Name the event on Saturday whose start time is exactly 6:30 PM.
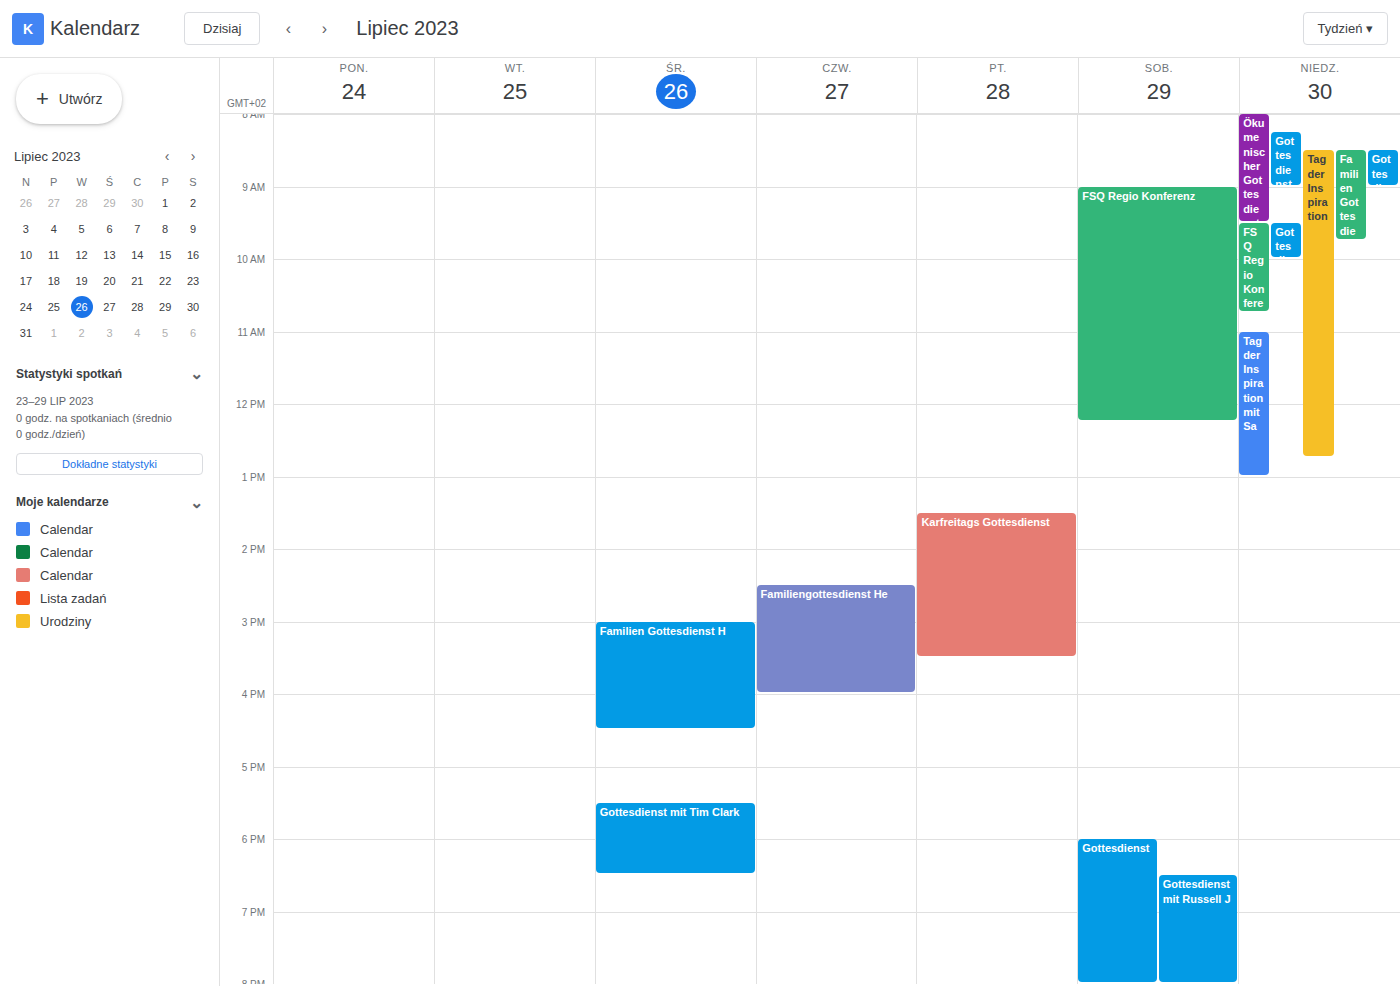
"Gottesdienst mit Russell J"